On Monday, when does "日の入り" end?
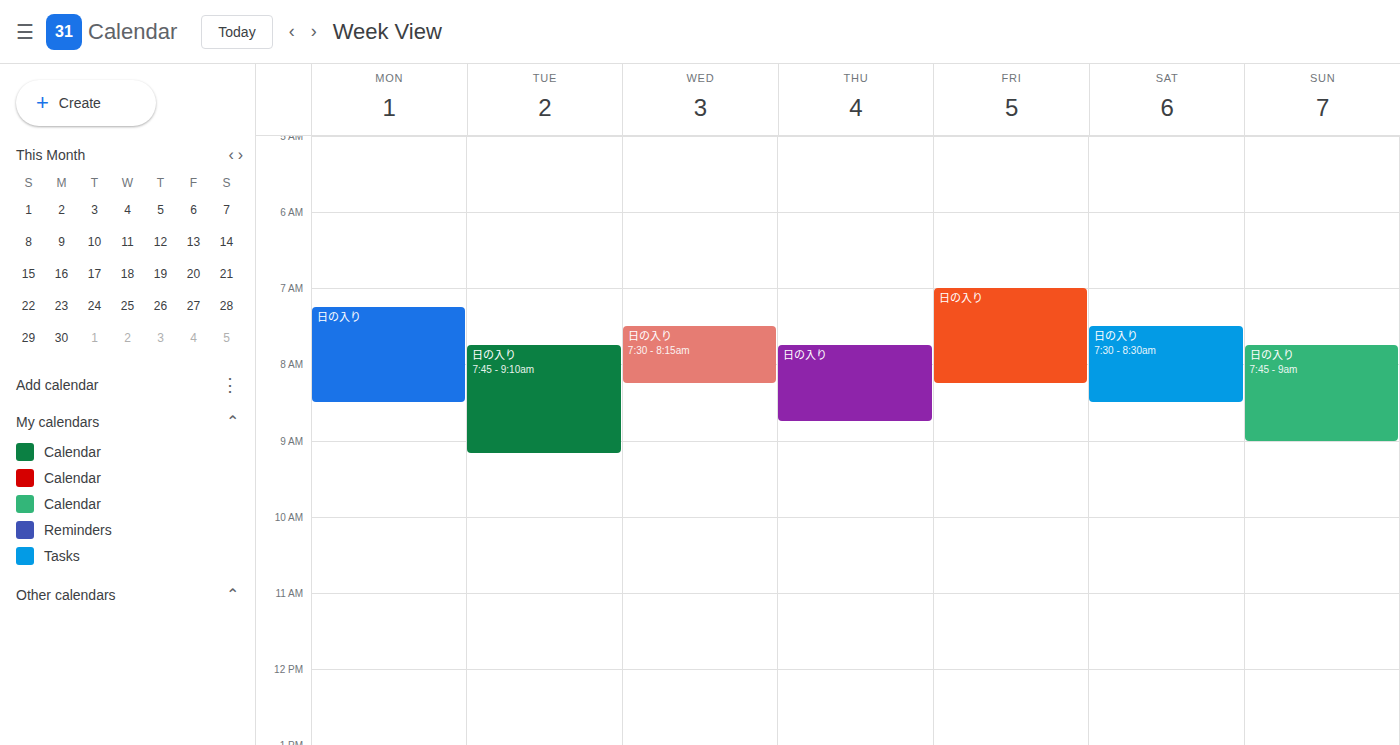
8:30 AM